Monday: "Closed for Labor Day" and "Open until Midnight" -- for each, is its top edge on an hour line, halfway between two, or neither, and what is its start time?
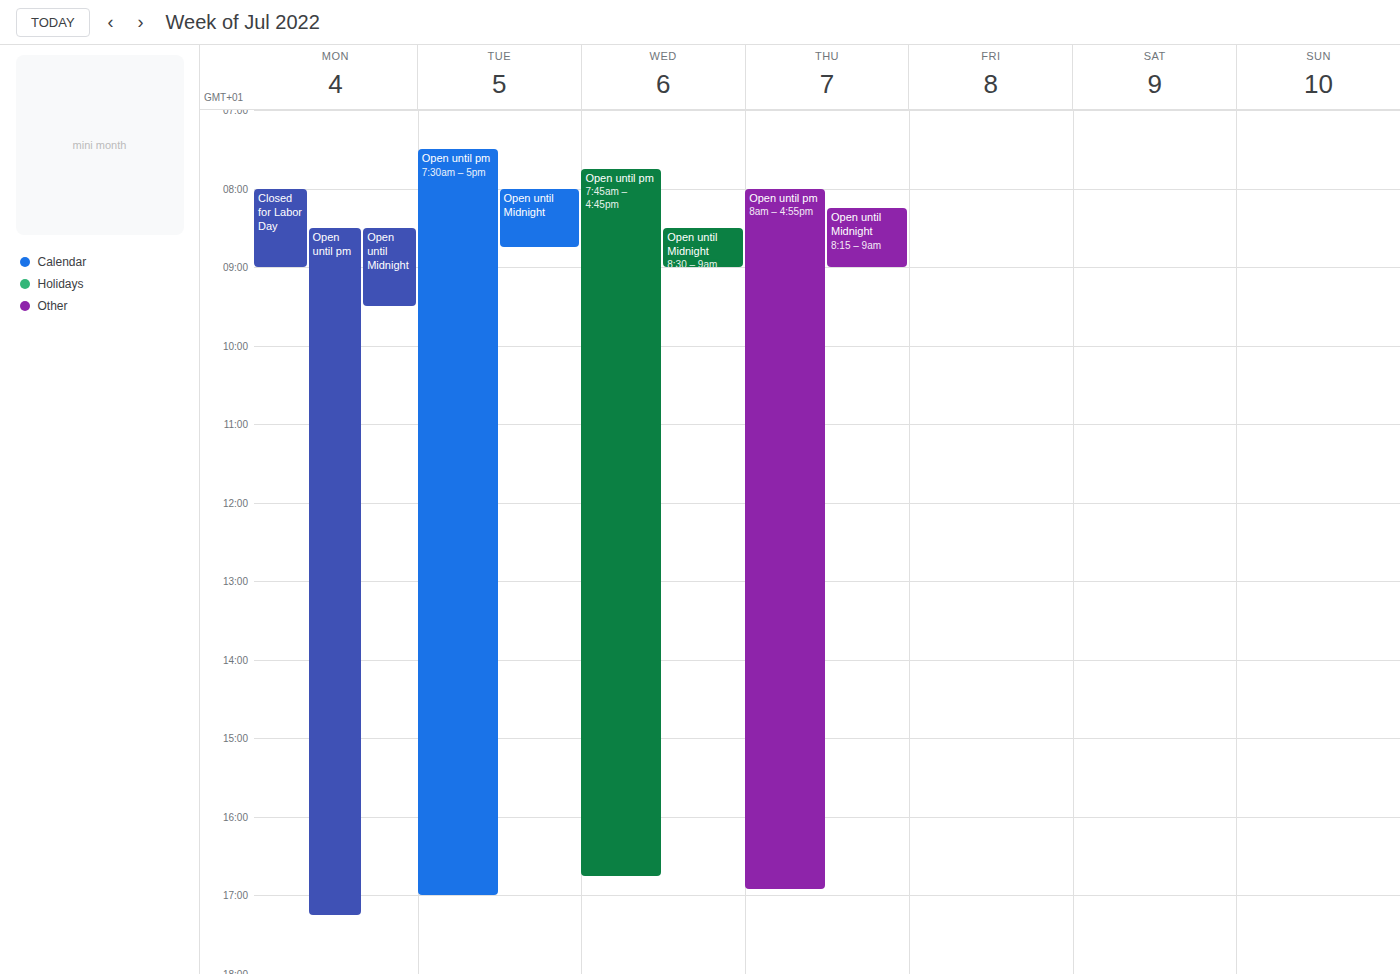
"Closed for Labor Day": 8:00 AM, exactly on the 8 AM line. "Open until Midnight": 8:30 AM, halfway between the 8 AM and 9 AM lines.